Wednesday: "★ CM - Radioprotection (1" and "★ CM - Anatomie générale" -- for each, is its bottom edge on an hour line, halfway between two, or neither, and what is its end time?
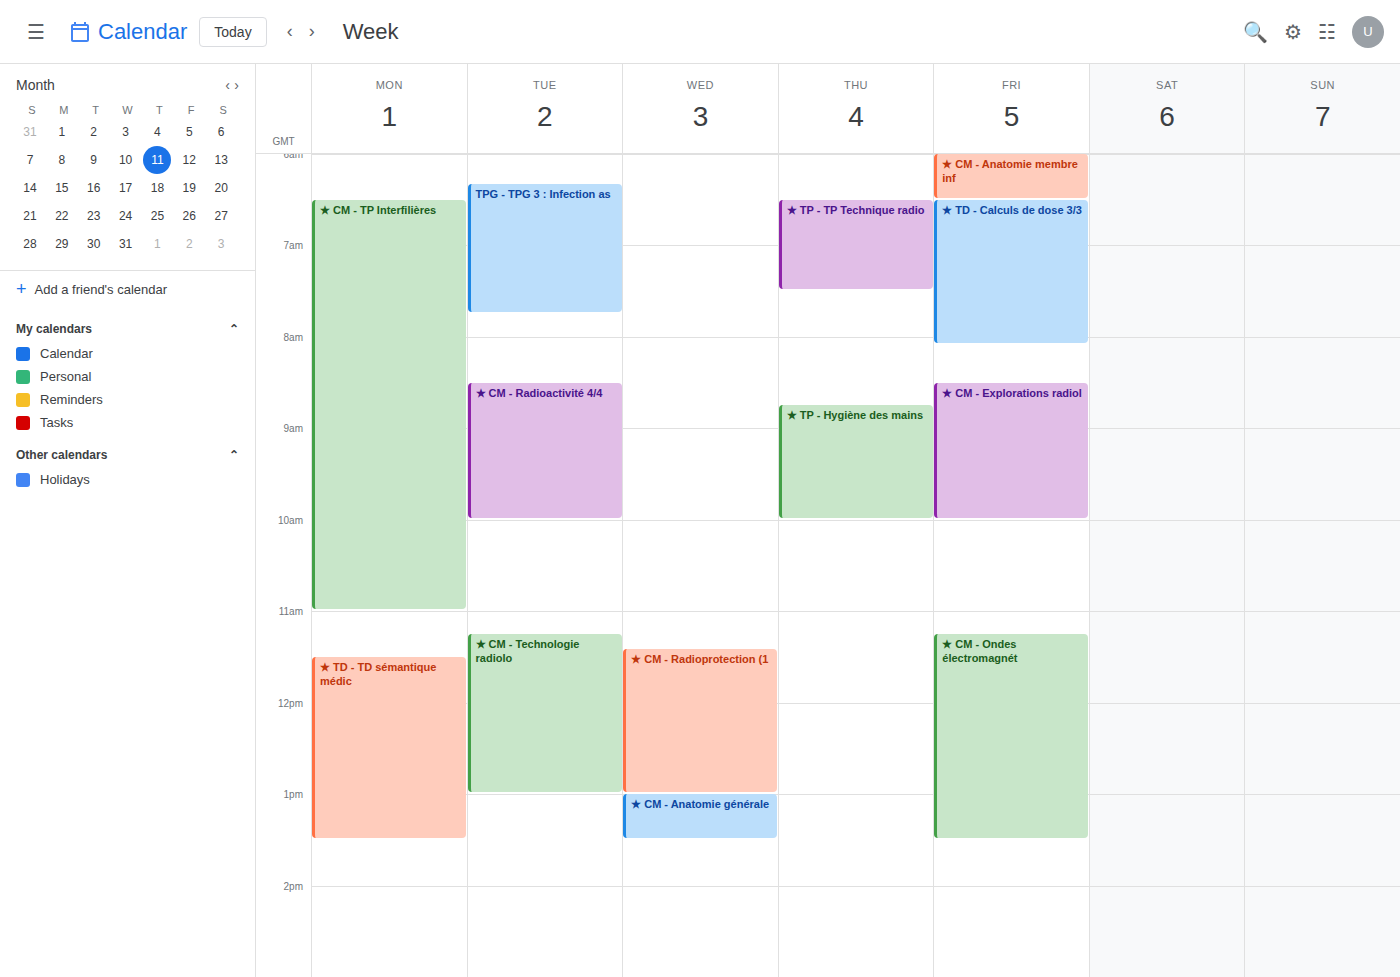
"★ CM - Radioprotection (1": 1:00 PM, exactly on the 1 PM line. "★ CM - Anatomie générale": 1:30 PM, halfway between the 1 PM and 2 PM lines.